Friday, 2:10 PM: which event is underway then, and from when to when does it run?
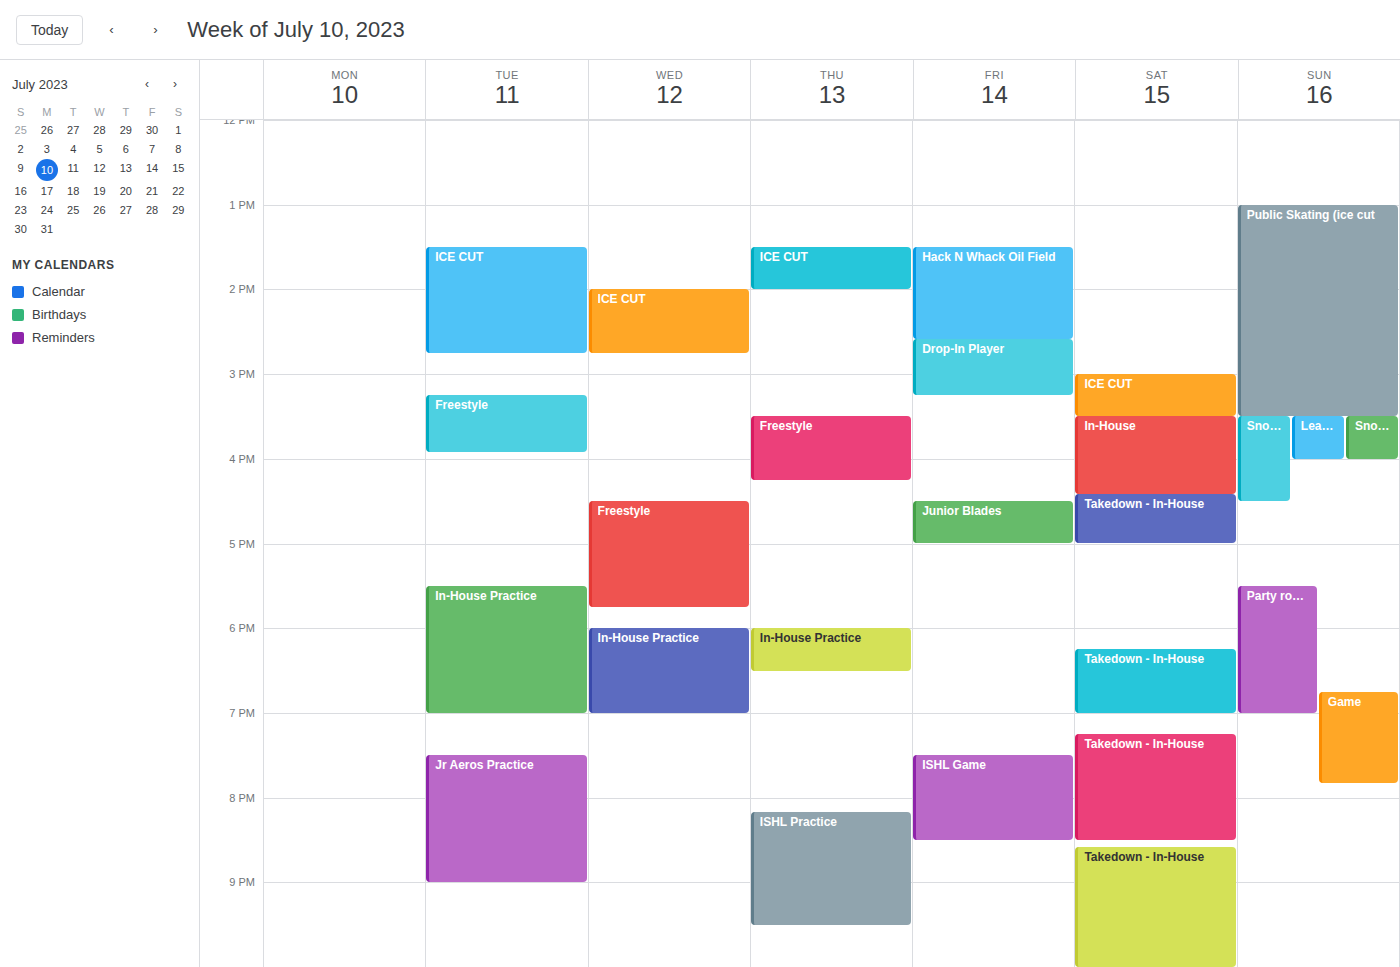
"Hack N Whack Oil Field", 1:30 PM to 2:35 PM